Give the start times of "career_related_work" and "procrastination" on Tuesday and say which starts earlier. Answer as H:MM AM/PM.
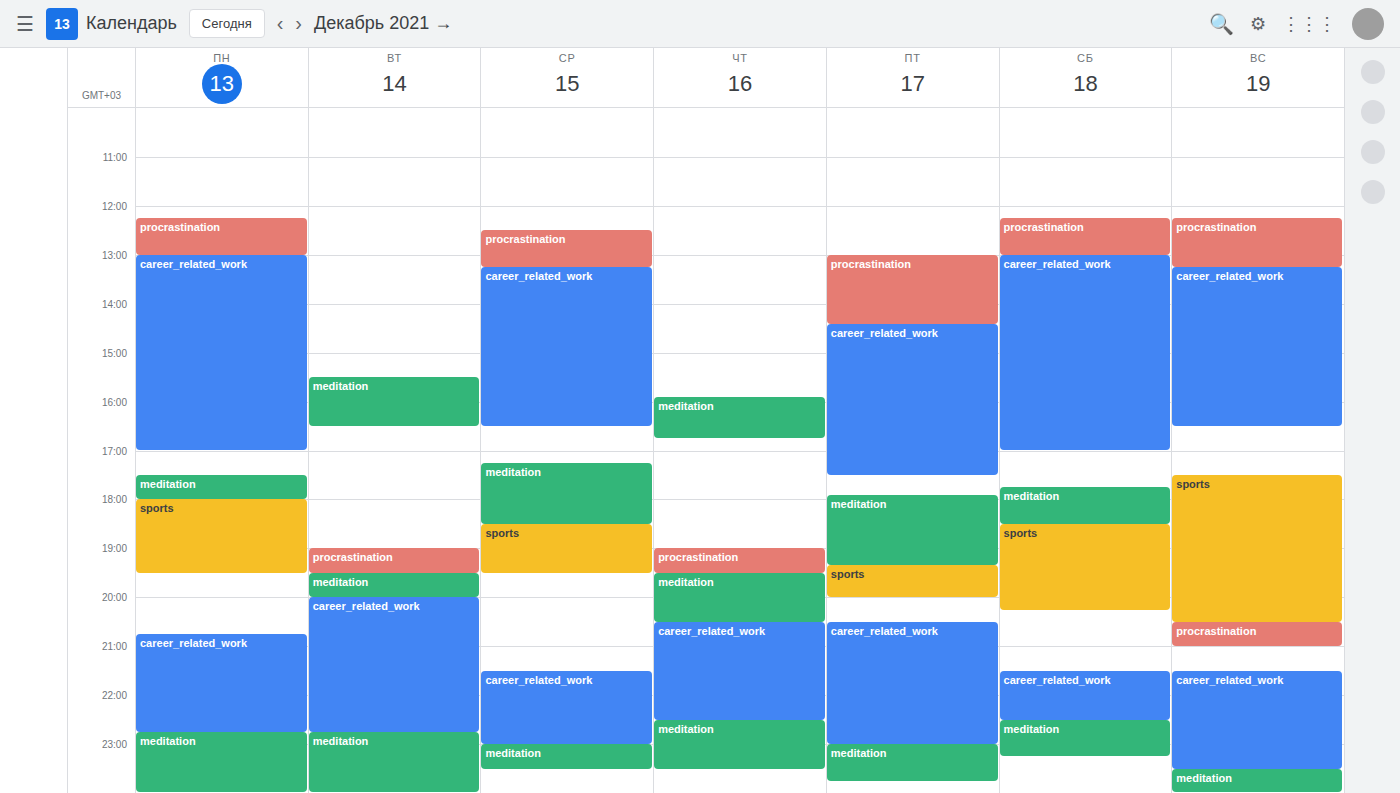
"procrastination" 7:00 PM; "career_related_work" 8:00 PM.